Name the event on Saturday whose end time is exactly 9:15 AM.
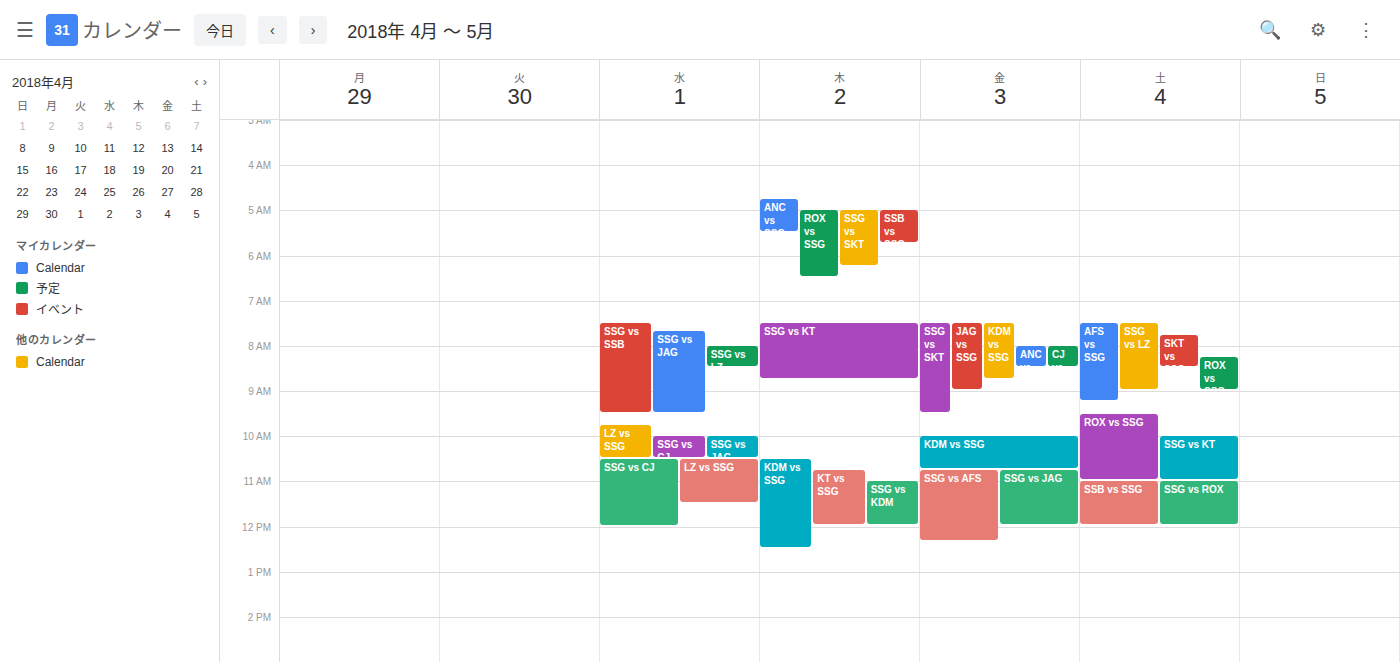
"AFS vs SSG"